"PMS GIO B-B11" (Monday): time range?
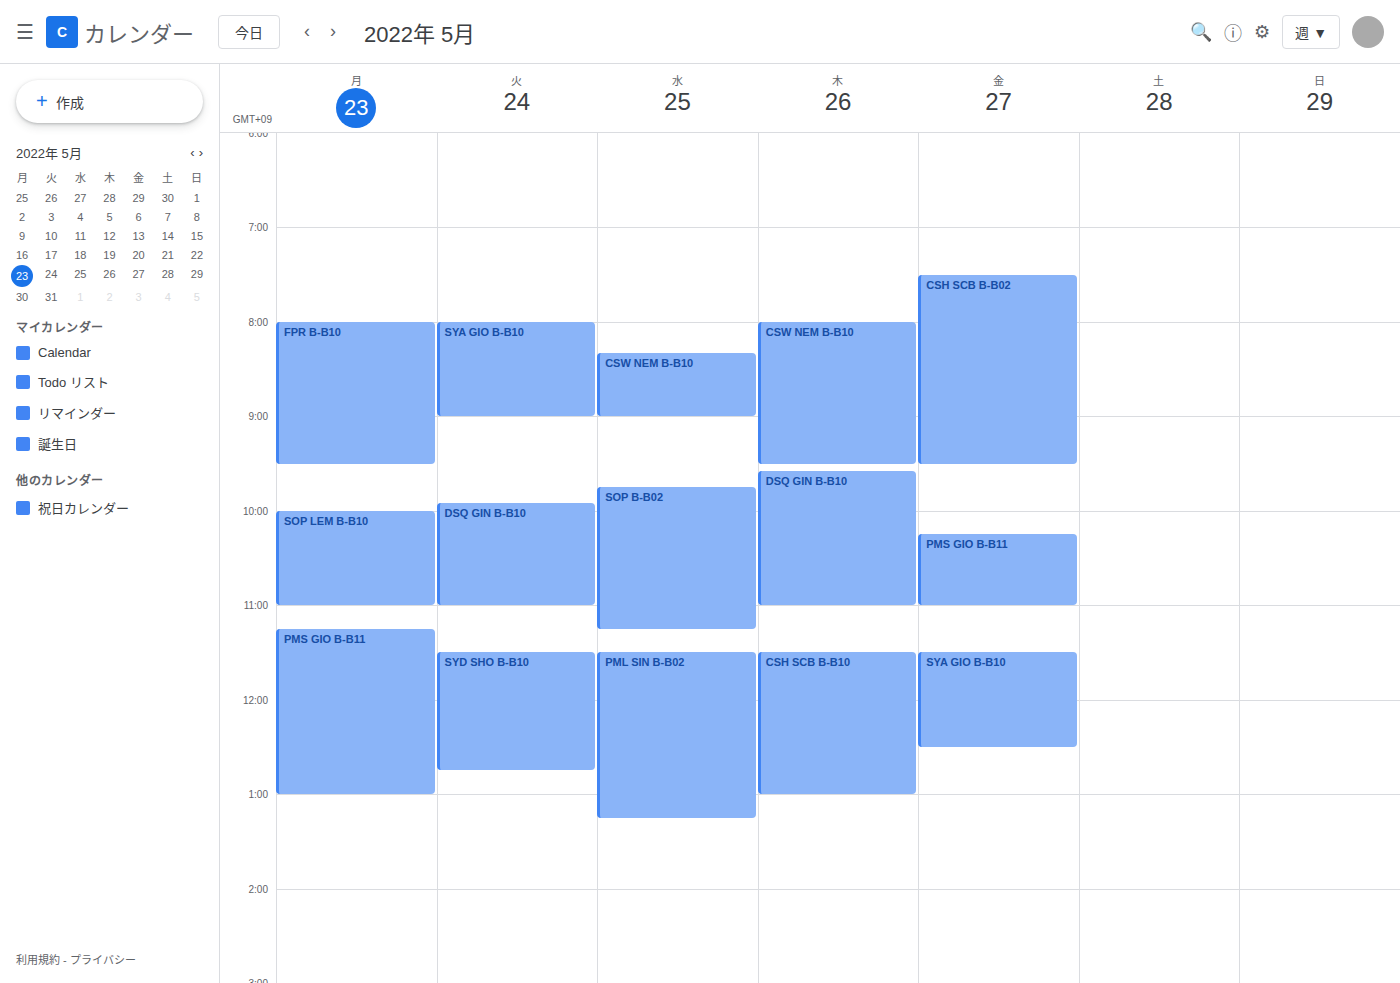
11:15 AM to 1:00 PM